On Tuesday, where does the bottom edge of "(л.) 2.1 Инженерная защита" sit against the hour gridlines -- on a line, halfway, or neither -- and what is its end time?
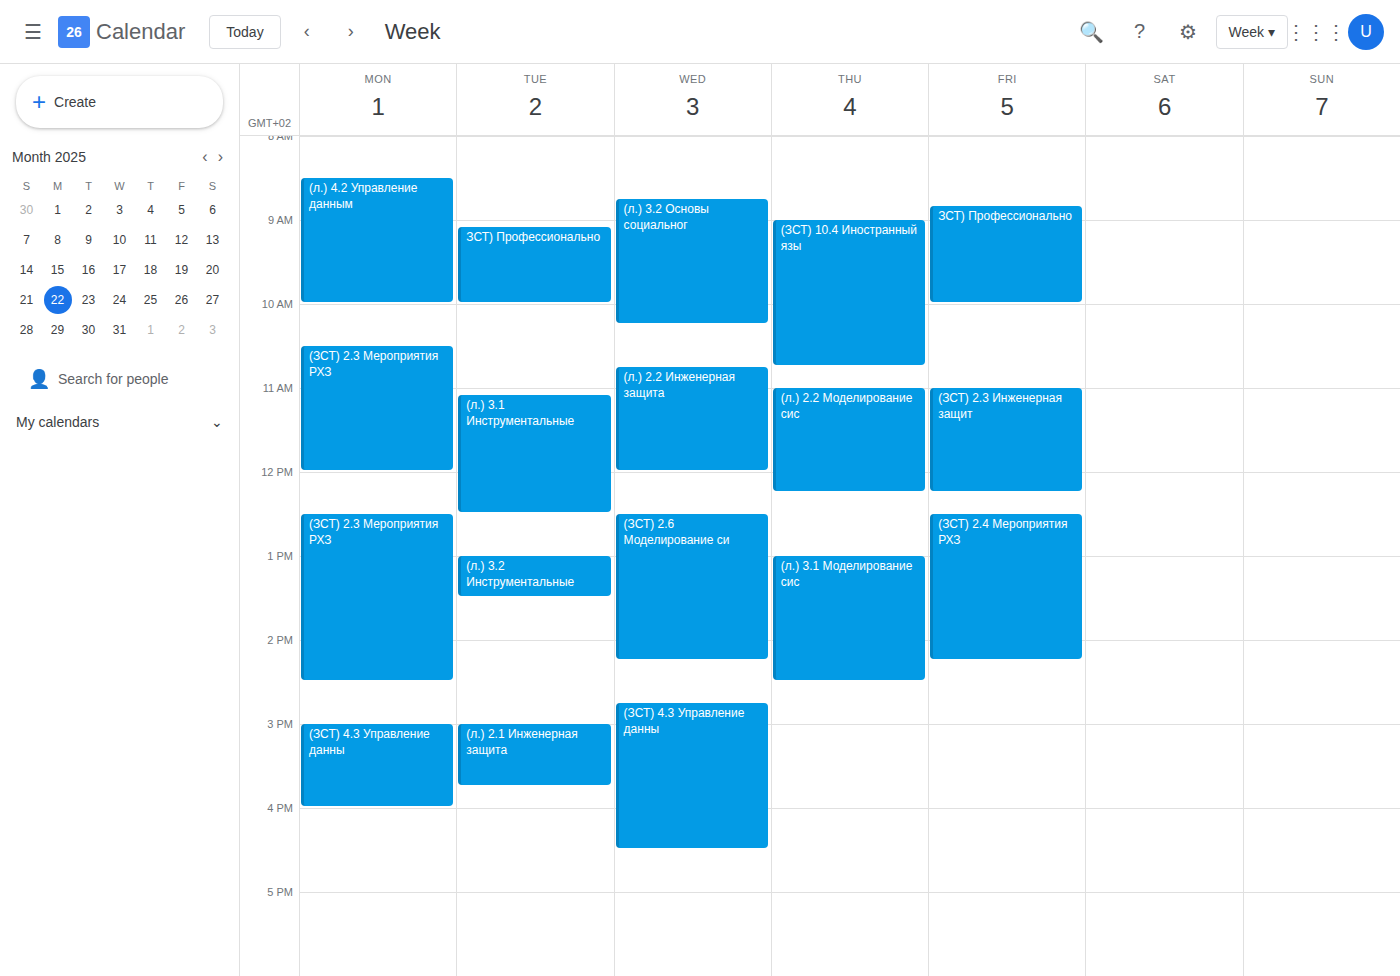
15:45 -- neither: three quarters of the way from the 15:00 line to the 16:00 line.